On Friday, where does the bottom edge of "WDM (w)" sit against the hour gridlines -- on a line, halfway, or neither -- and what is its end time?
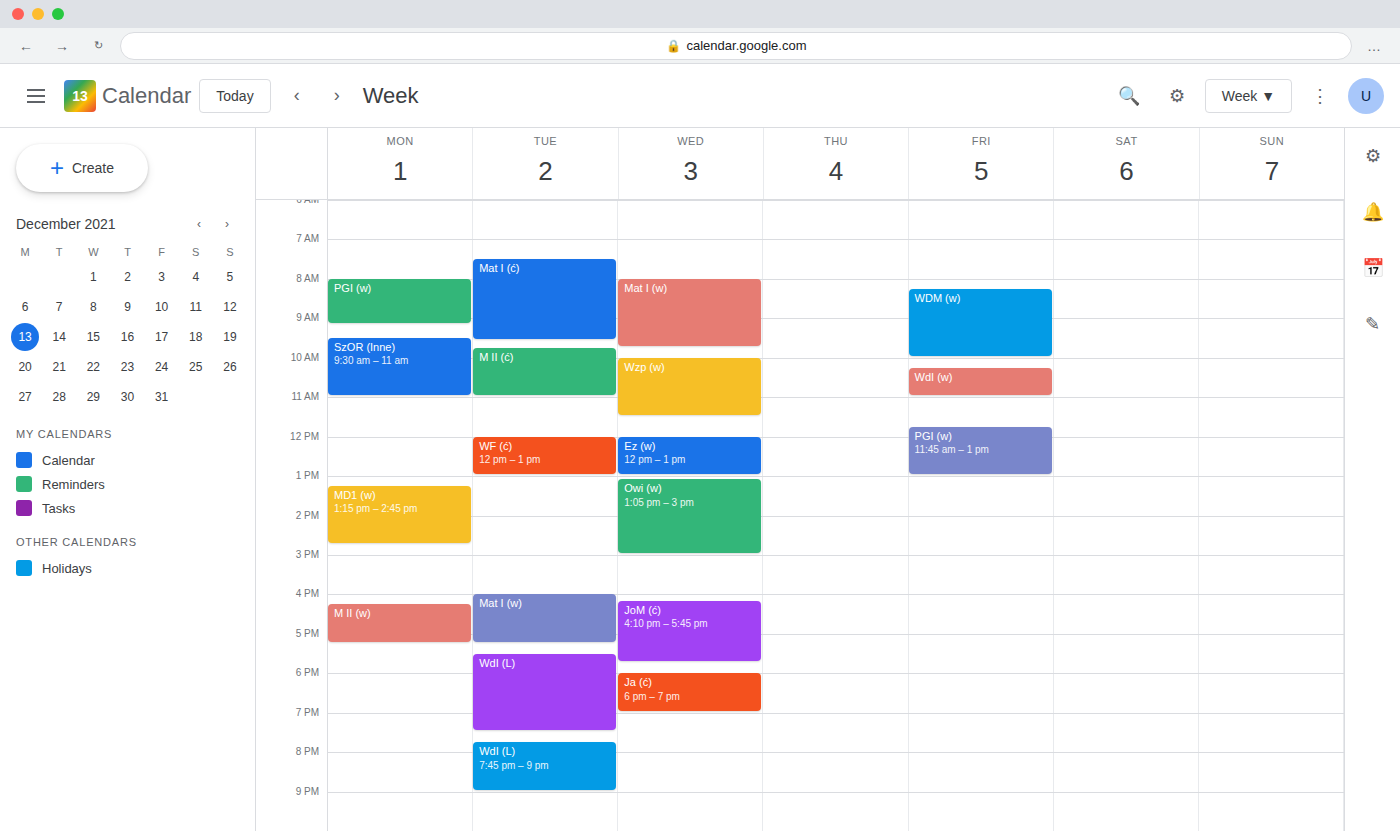
10:00 AM -- exactly on the 10 AM line.